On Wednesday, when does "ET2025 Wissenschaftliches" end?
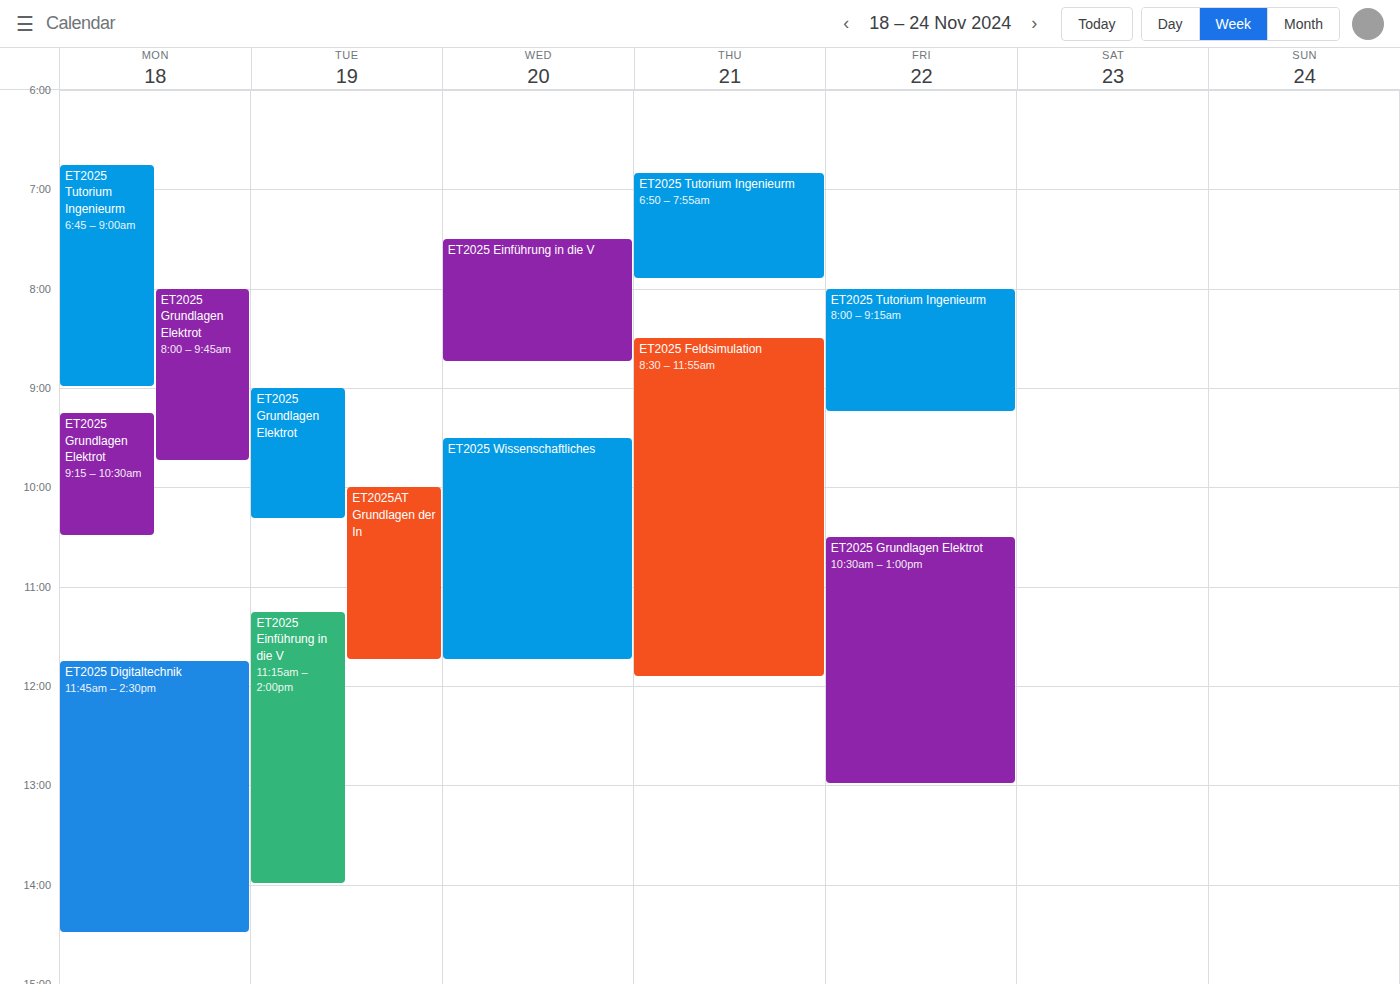
11:45 AM